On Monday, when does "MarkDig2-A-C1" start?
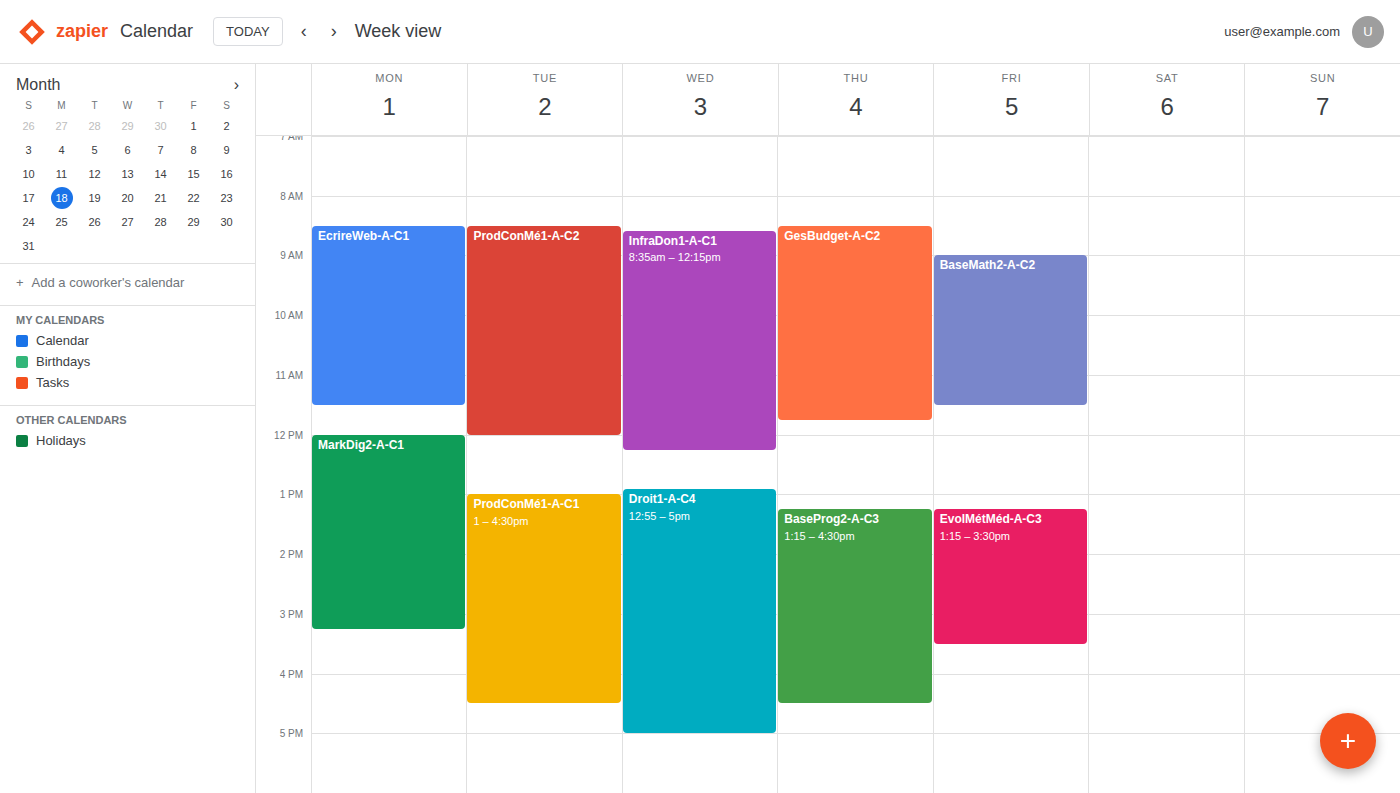
12:00 PM